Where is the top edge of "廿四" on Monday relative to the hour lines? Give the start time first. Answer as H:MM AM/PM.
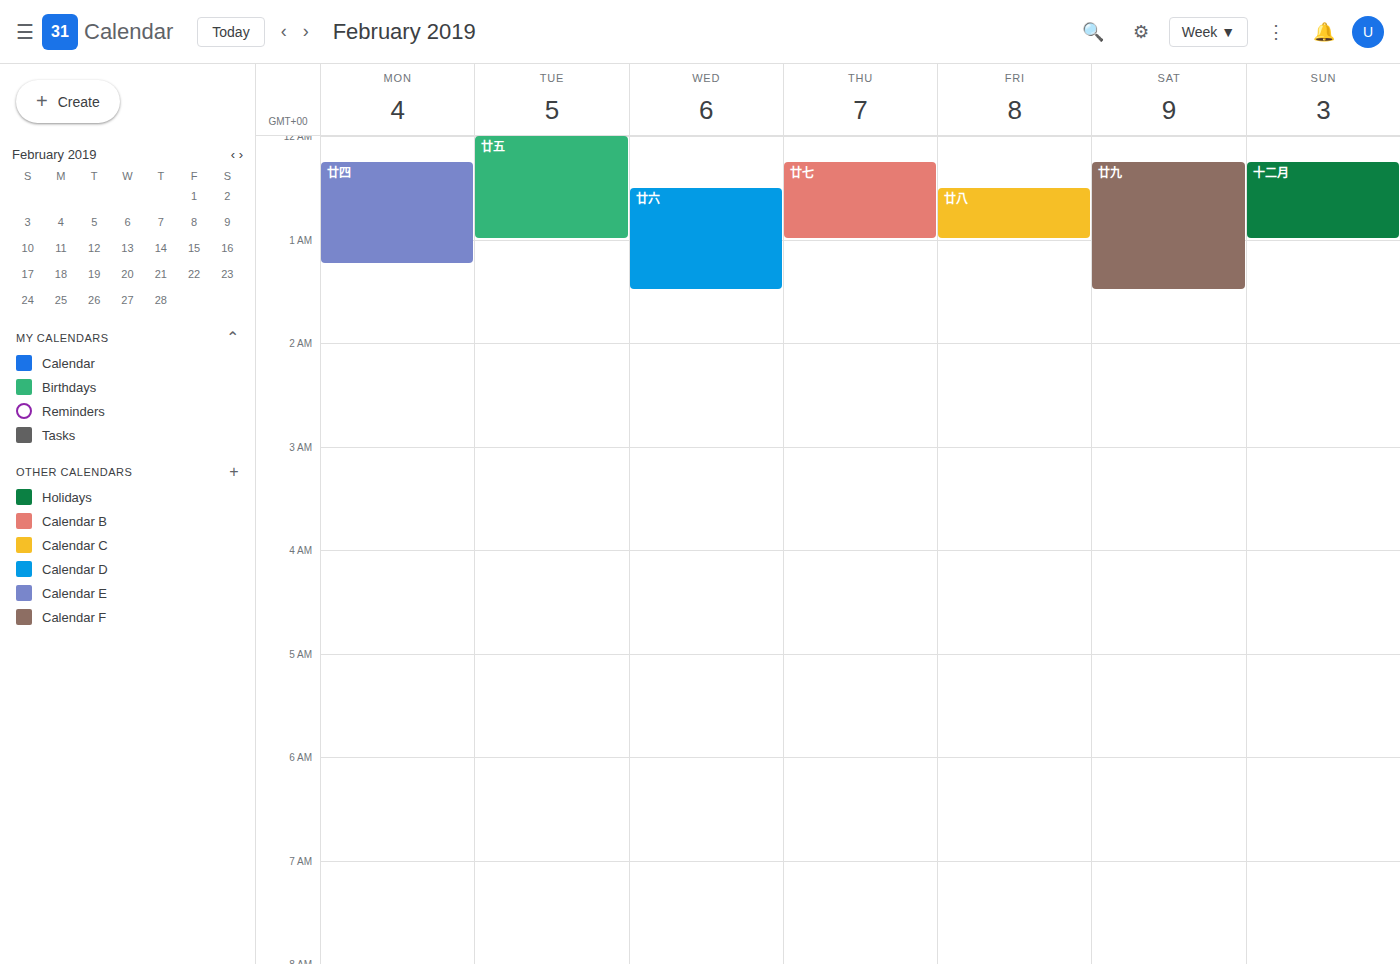
12:15 AM -- neither: a quarter of the way from the 12 AM line to the 1 AM line.